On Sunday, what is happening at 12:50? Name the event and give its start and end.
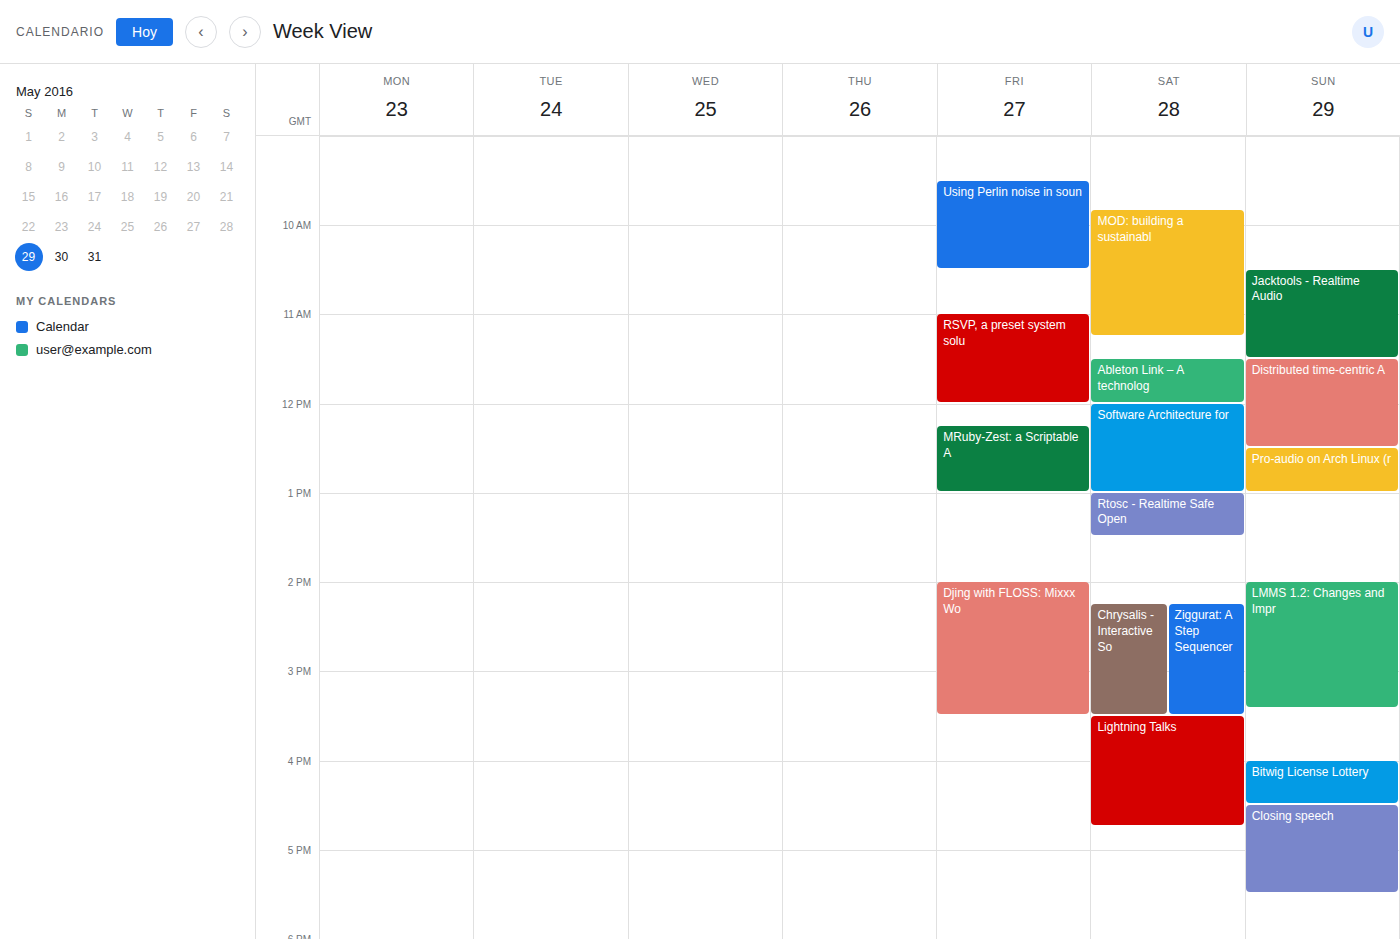
"Pro-audio on Arch Linux (r", 12:30 to 13:00